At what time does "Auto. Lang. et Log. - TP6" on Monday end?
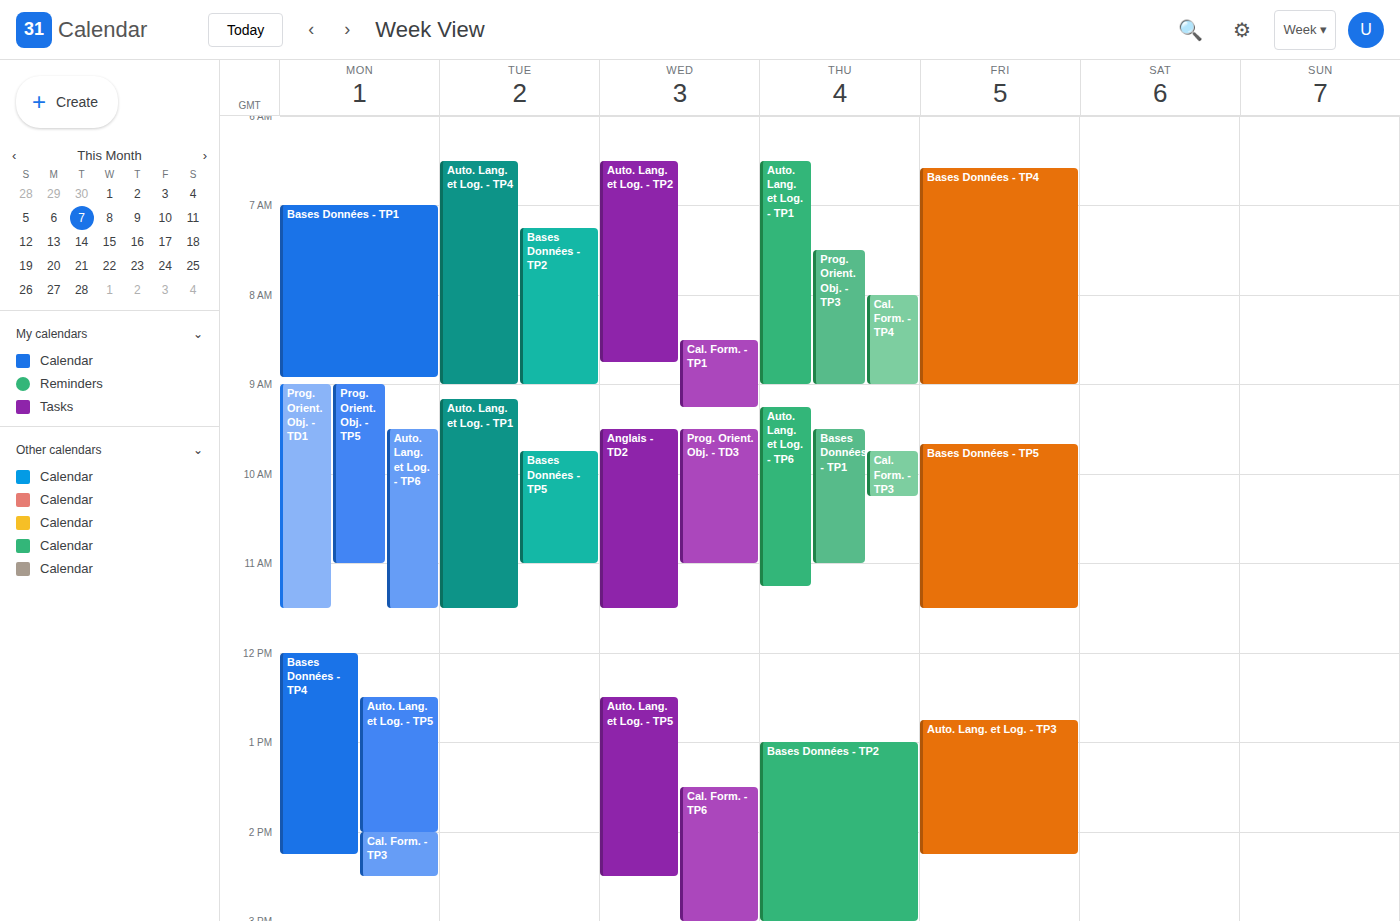
11:30